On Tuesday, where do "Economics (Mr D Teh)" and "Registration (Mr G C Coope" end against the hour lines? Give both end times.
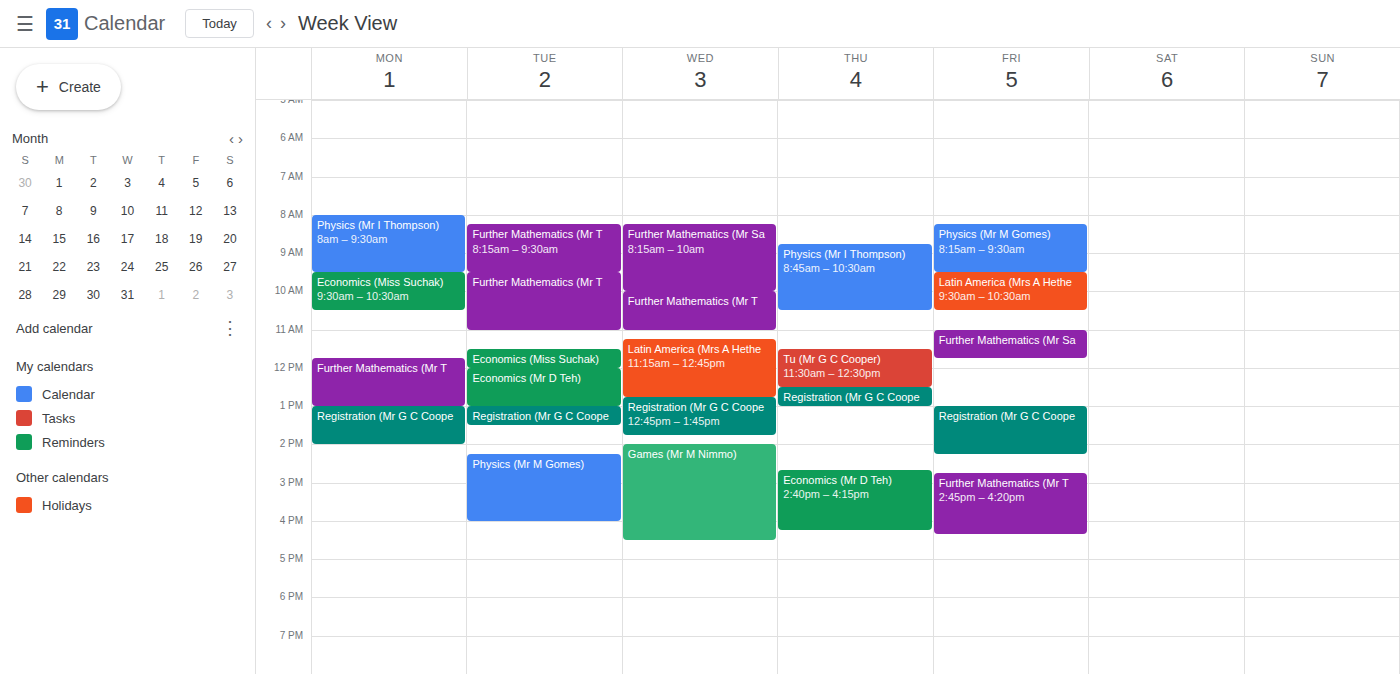
"Economics (Mr D Teh)": 1:00 PM, exactly on the 1 PM line. "Registration (Mr G C Coope": 1:30 PM, halfway between the 1 PM and 2 PM lines.